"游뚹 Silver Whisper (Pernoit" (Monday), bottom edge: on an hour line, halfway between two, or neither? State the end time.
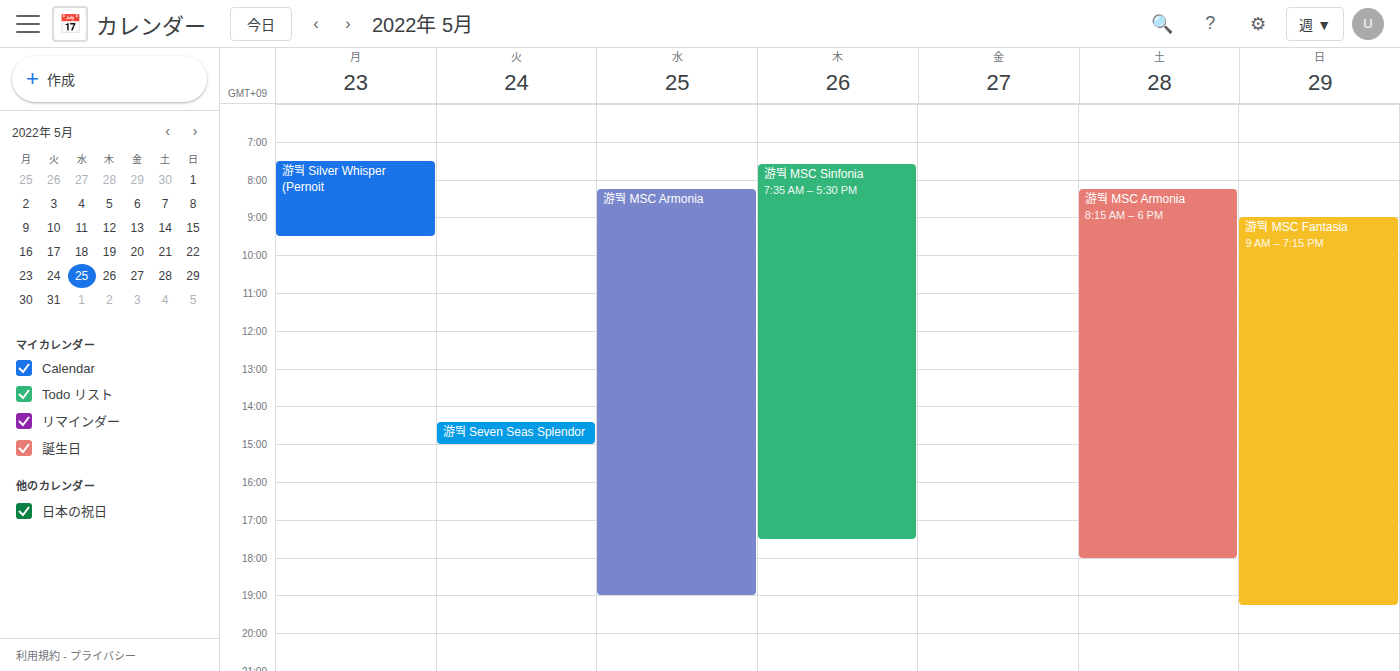
9:30 AM -- halfway between the 9 AM and 10 AM lines.